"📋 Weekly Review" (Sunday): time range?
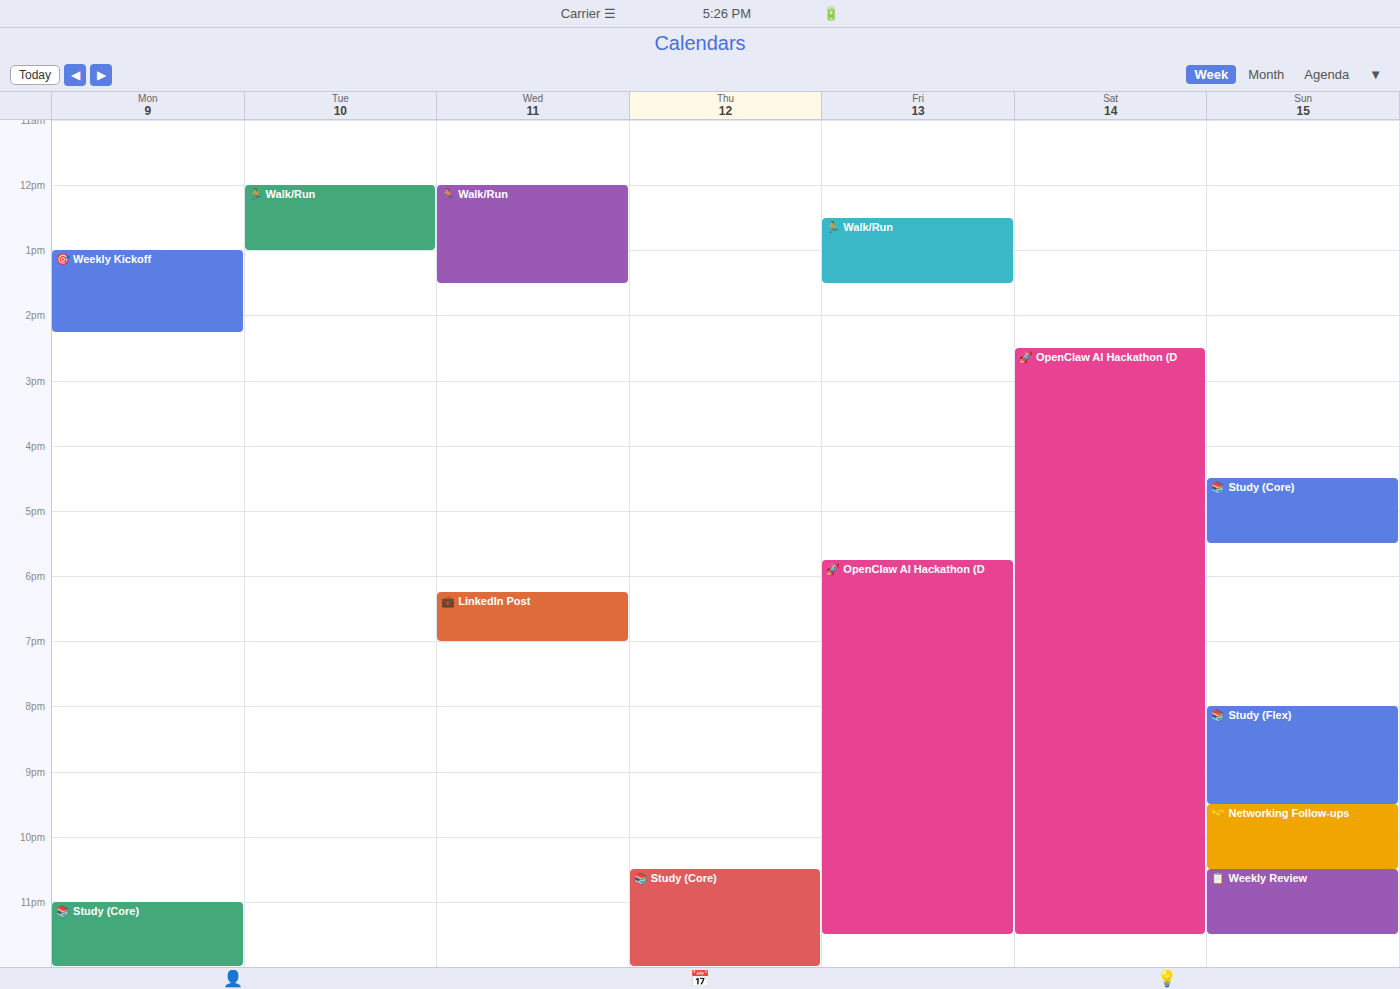
10:30 PM to 11:30 PM